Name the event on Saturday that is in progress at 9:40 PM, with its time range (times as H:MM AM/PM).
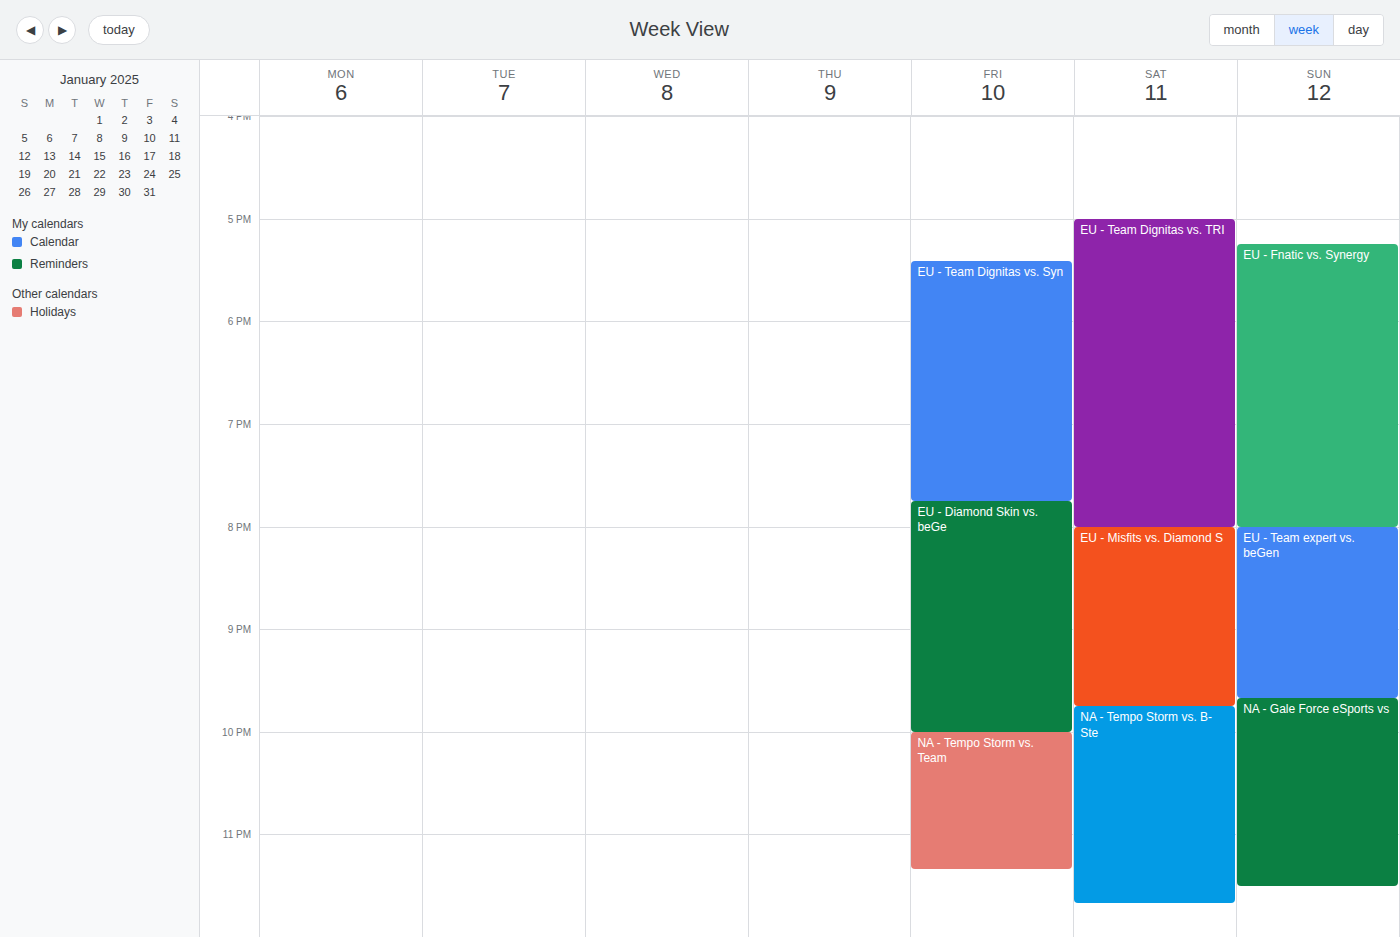
"EU - Misfits vs. Diamond S", 8:00 PM to 9:45 PM